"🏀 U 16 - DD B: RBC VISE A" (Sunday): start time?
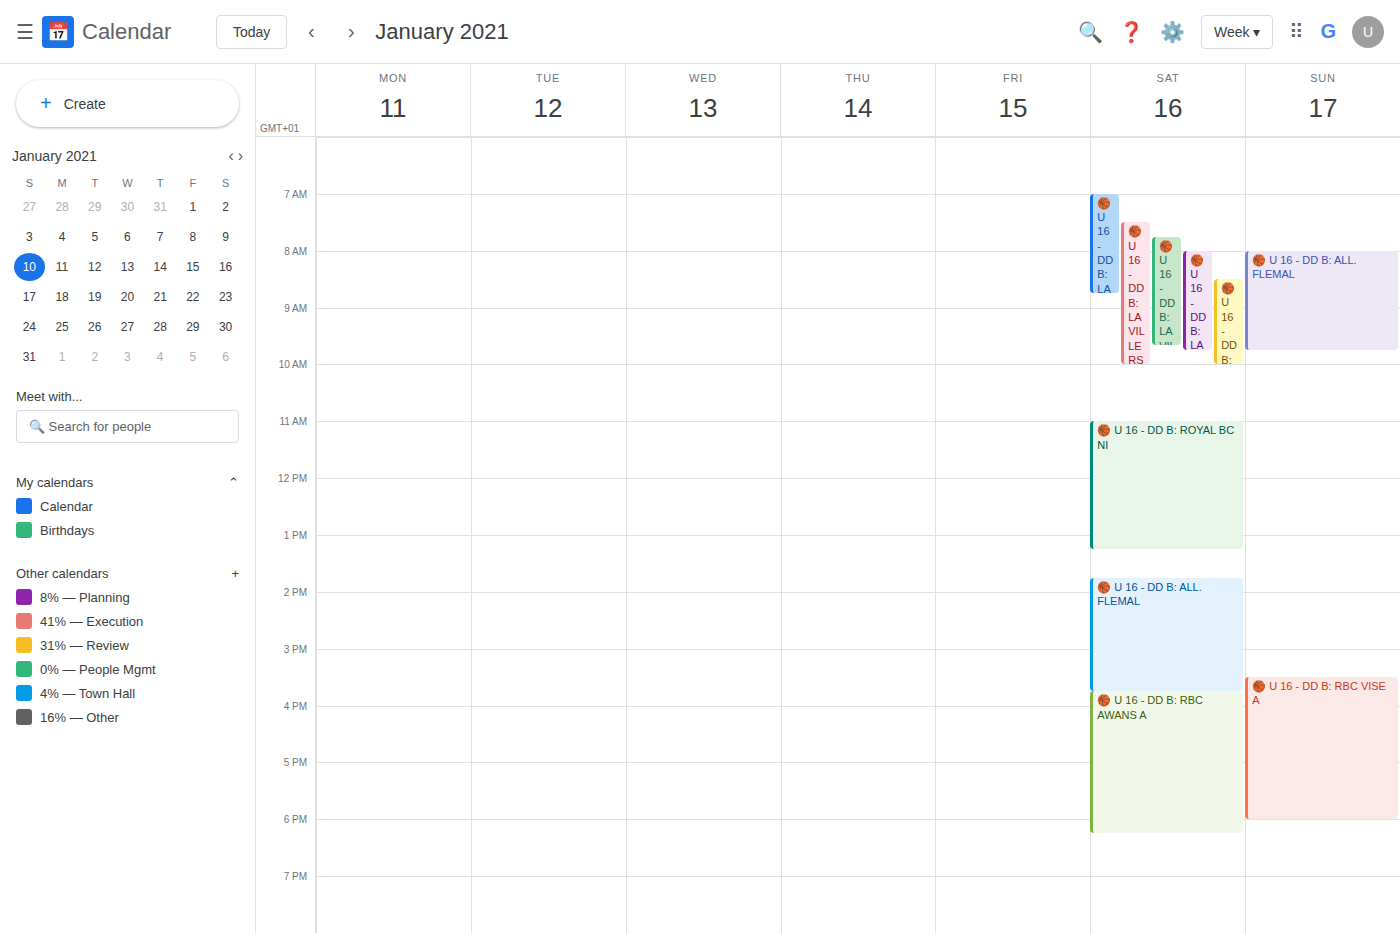
15:30